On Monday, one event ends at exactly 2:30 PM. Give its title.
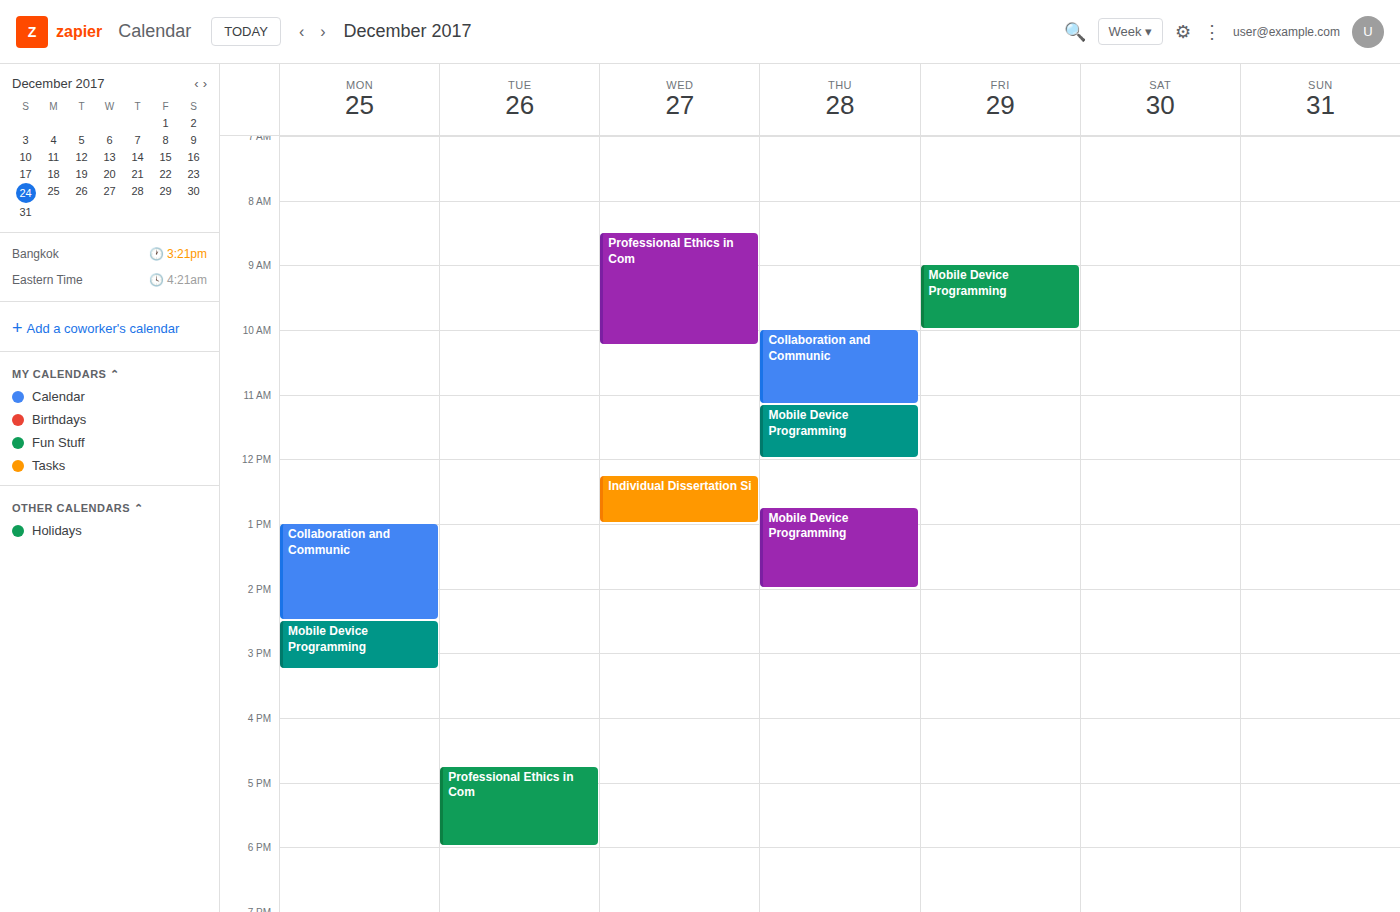
"Collaboration and Communic"